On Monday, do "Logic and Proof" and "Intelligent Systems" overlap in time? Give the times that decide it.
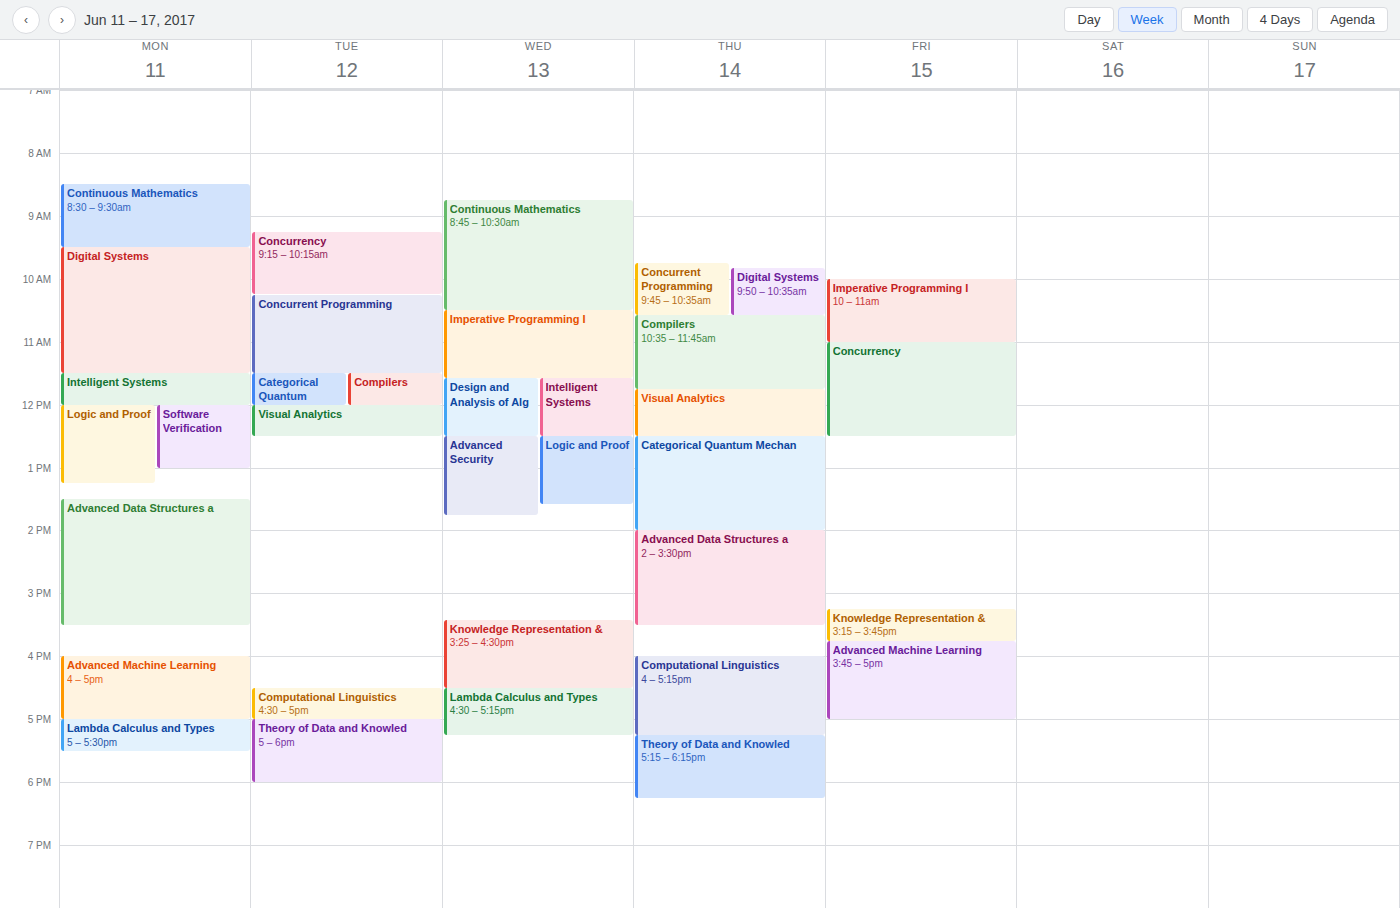
"Intelligent Systems" ends at 12:00 PM, exactly when "Logic and Proof" starts -- they touch but do not overlap.